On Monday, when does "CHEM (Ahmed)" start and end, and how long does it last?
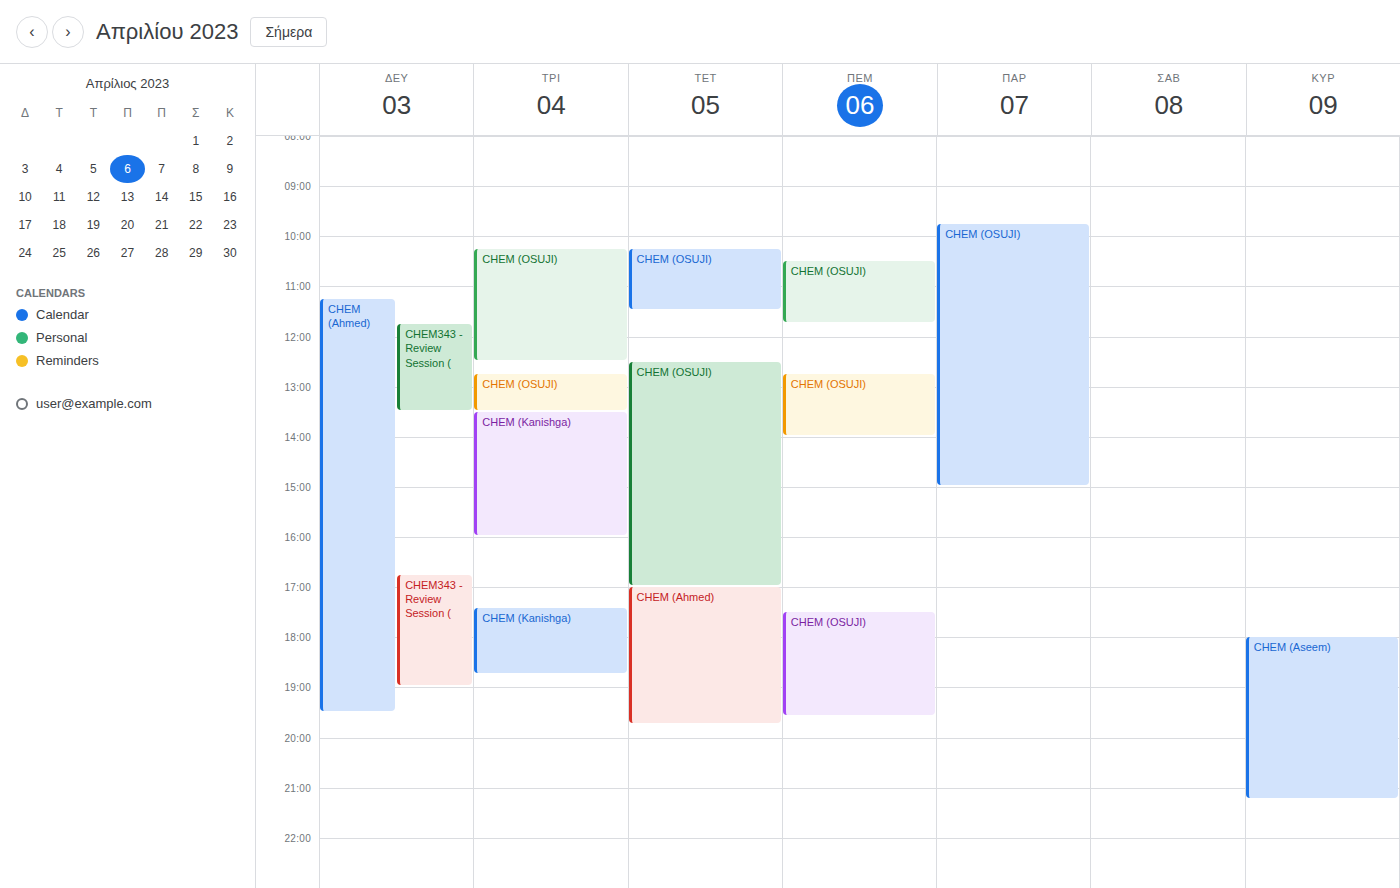
11:15 to 19:30, 8 hours 15 minutes